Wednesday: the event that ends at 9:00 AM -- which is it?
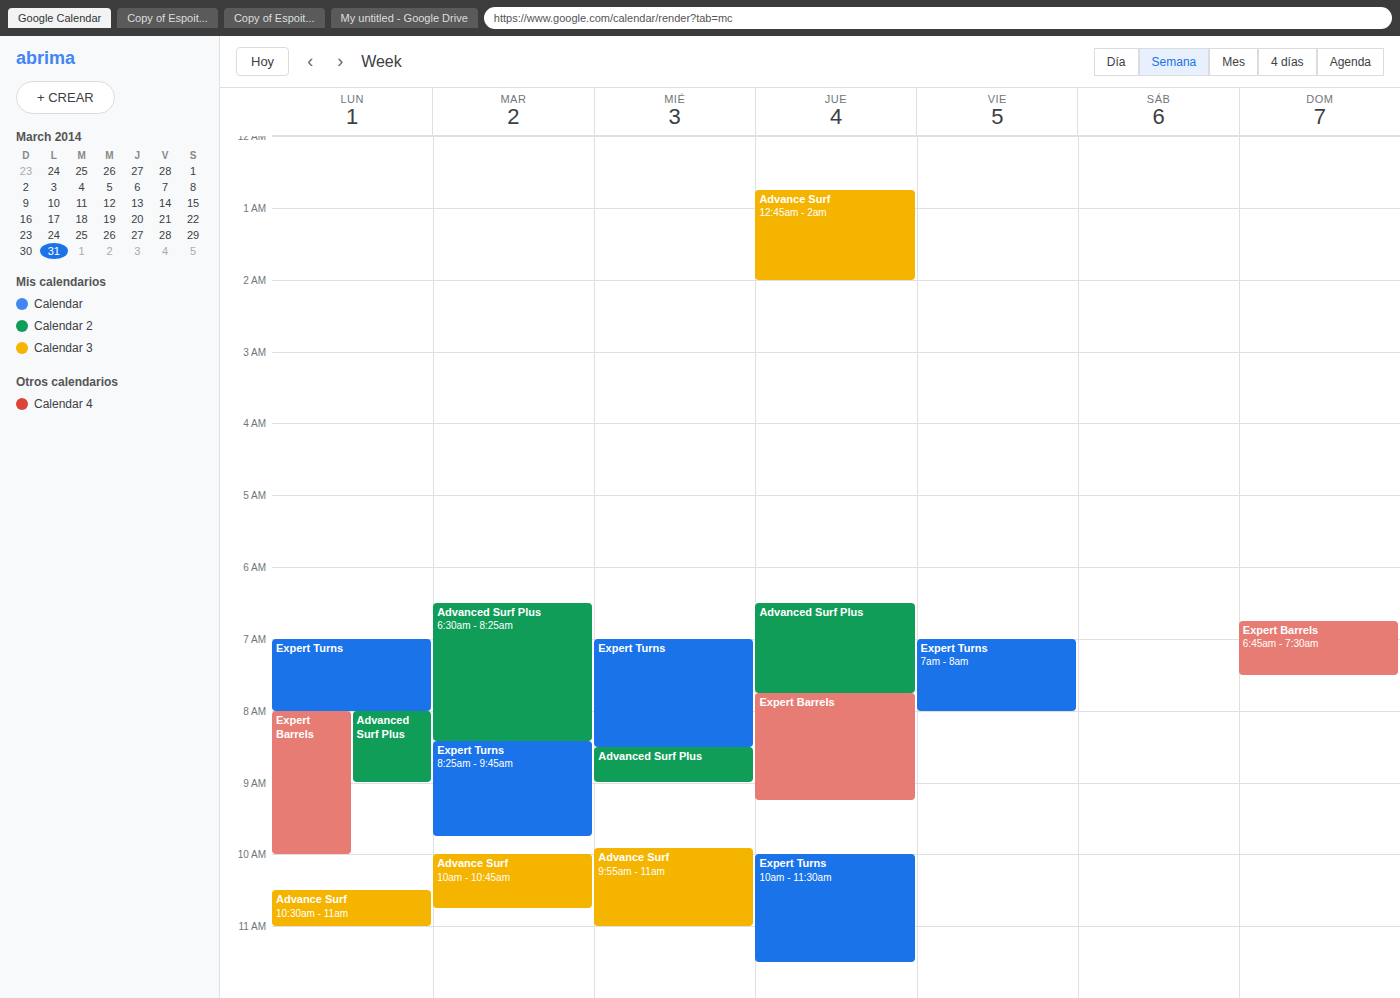
"Advanced Surf Plus"